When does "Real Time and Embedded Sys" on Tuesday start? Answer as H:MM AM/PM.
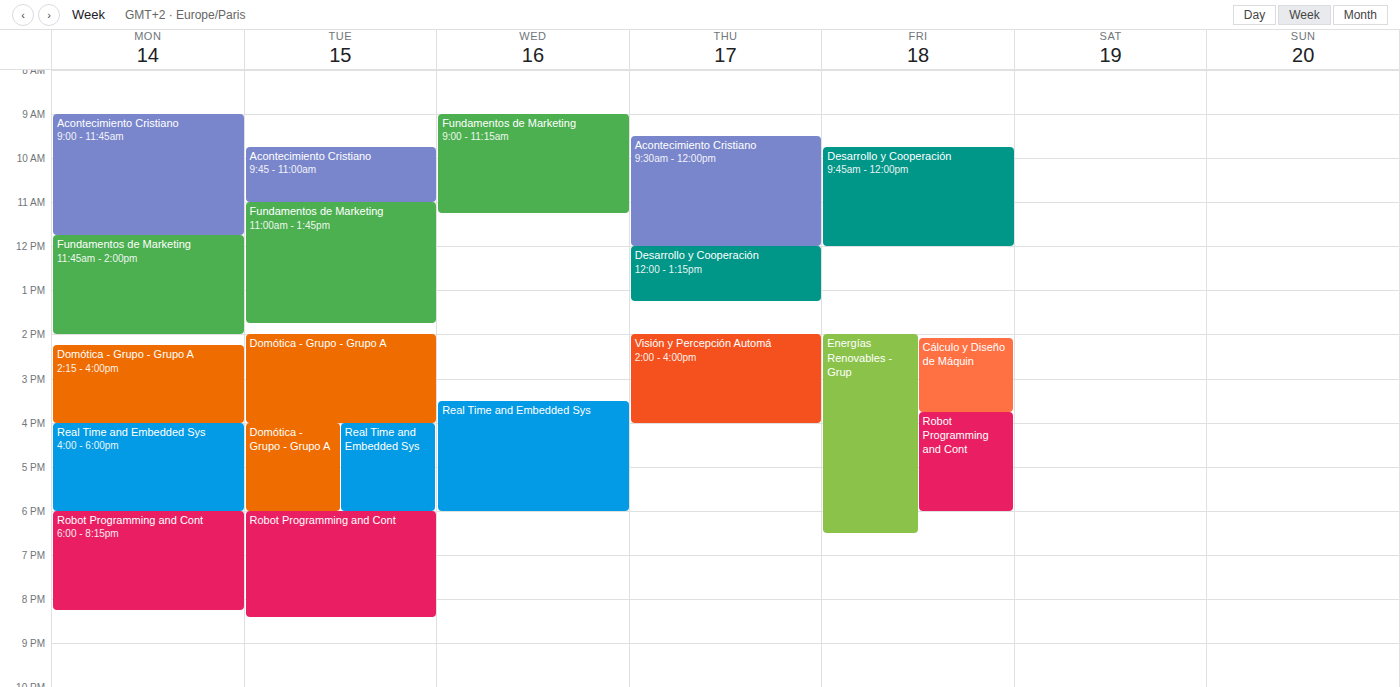
4:00 PM